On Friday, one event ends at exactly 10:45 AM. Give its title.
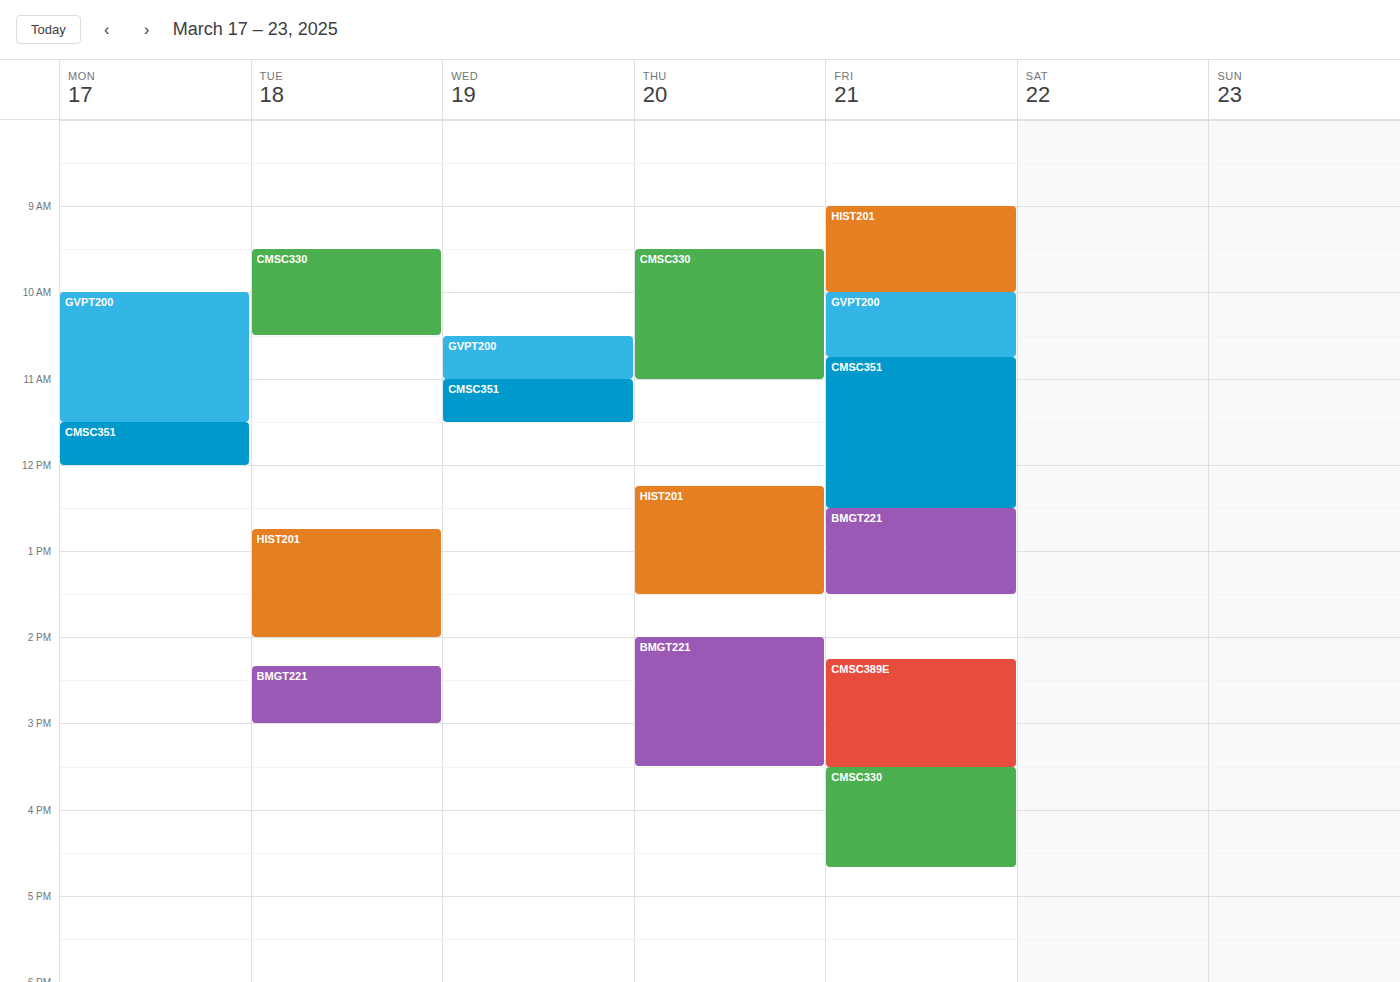
"GVPT200"